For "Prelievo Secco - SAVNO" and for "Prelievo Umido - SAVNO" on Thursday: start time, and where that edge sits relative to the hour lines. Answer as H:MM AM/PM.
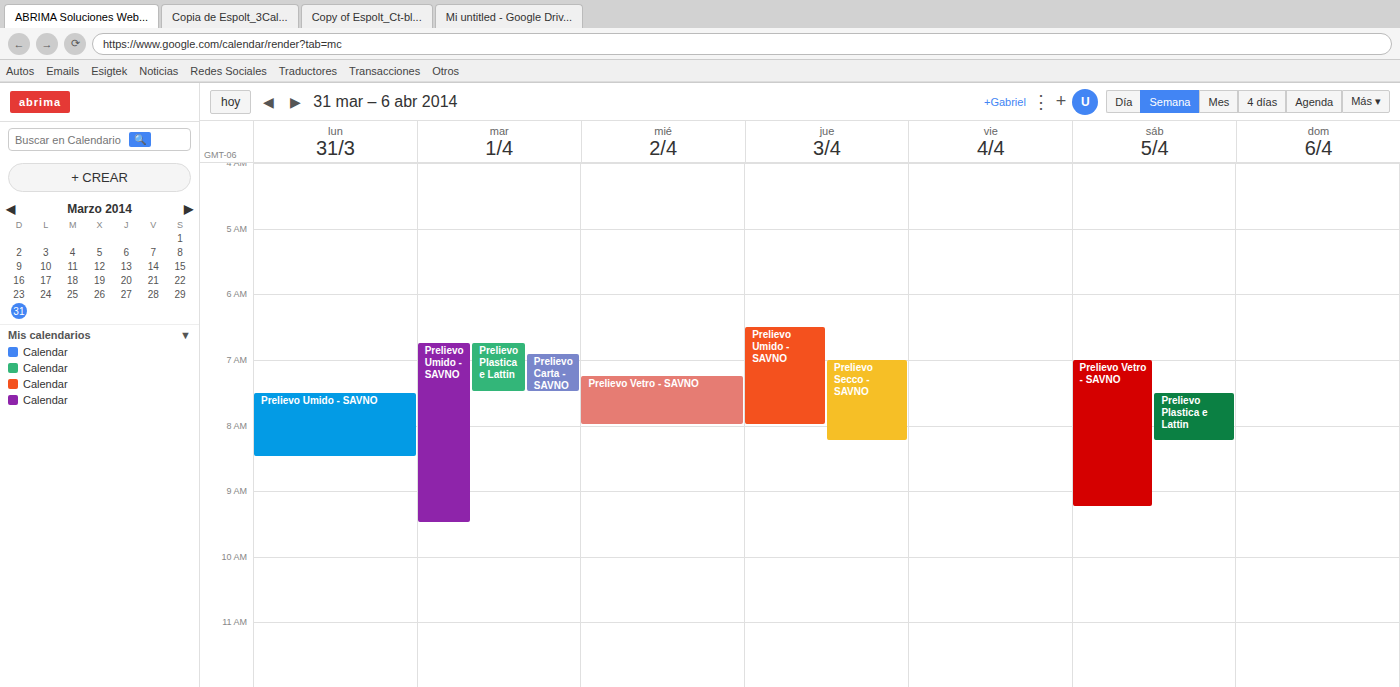
"Prelievo Secco - SAVNO": 7:00 AM, exactly on the 7 AM line. "Prelievo Umido - SAVNO": 6:30 AM, halfway between the 6 AM and 7 AM lines.